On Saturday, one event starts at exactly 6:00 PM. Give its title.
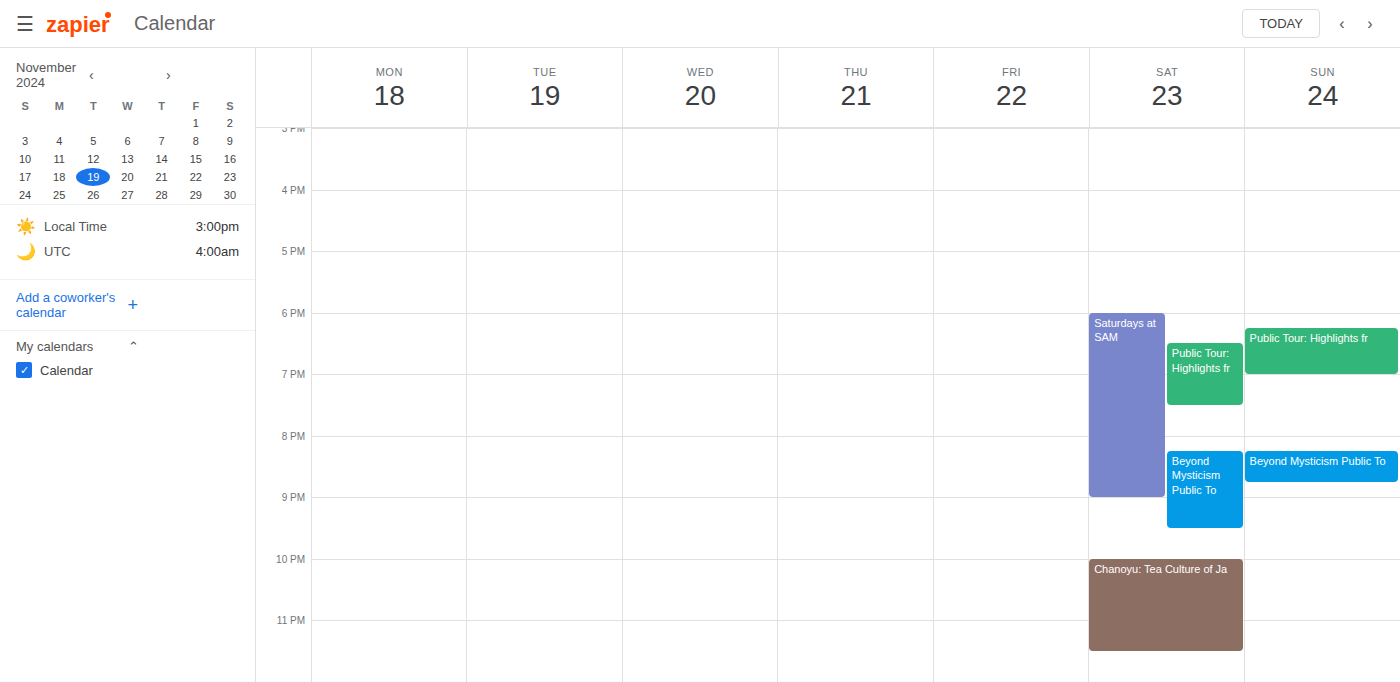
"Saturdays at SAM"